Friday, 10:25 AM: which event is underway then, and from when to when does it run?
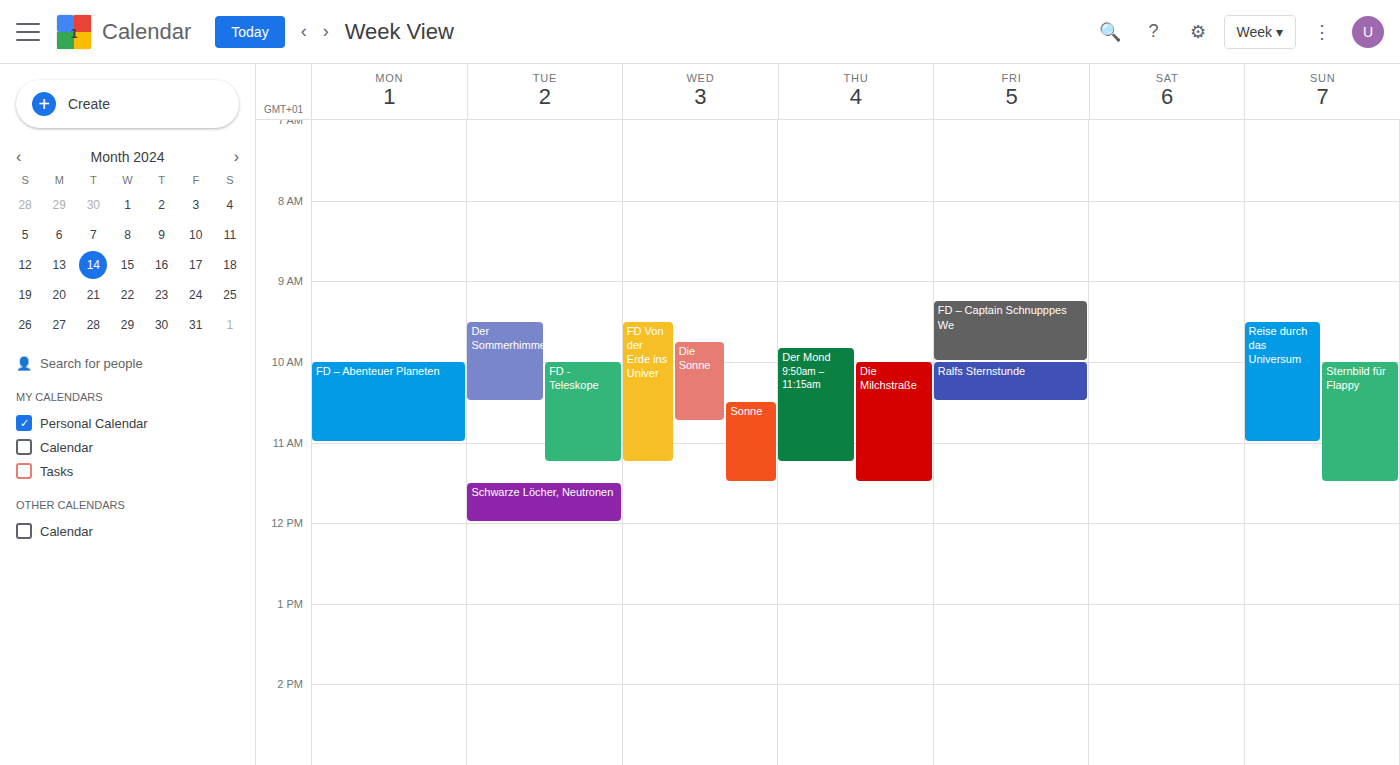
"Ralfs Sternstunde", 10:00 AM to 10:30 AM